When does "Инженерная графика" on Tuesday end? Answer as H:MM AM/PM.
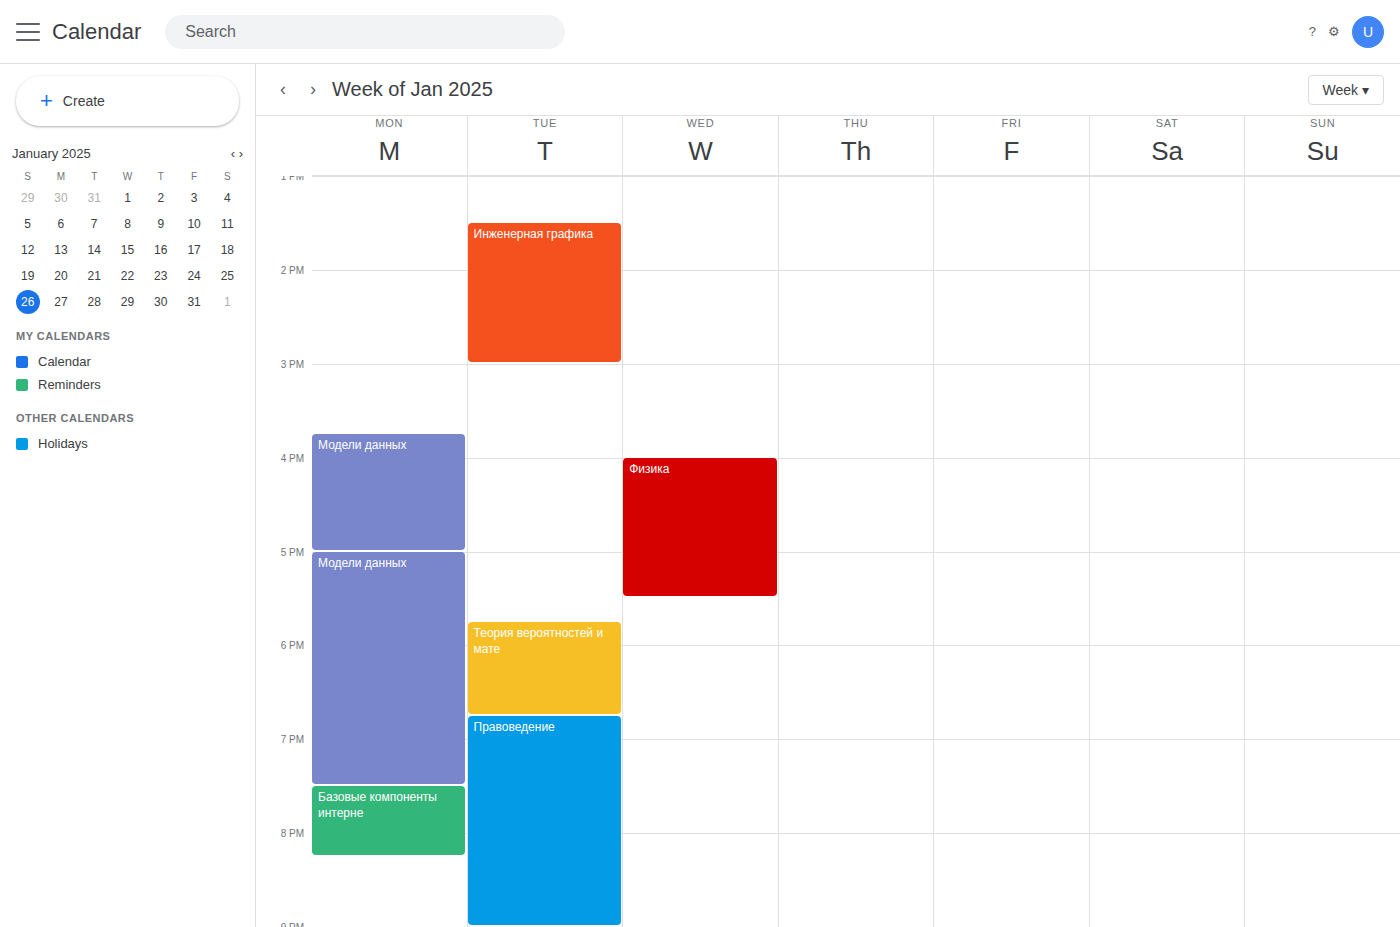
3:00 PM